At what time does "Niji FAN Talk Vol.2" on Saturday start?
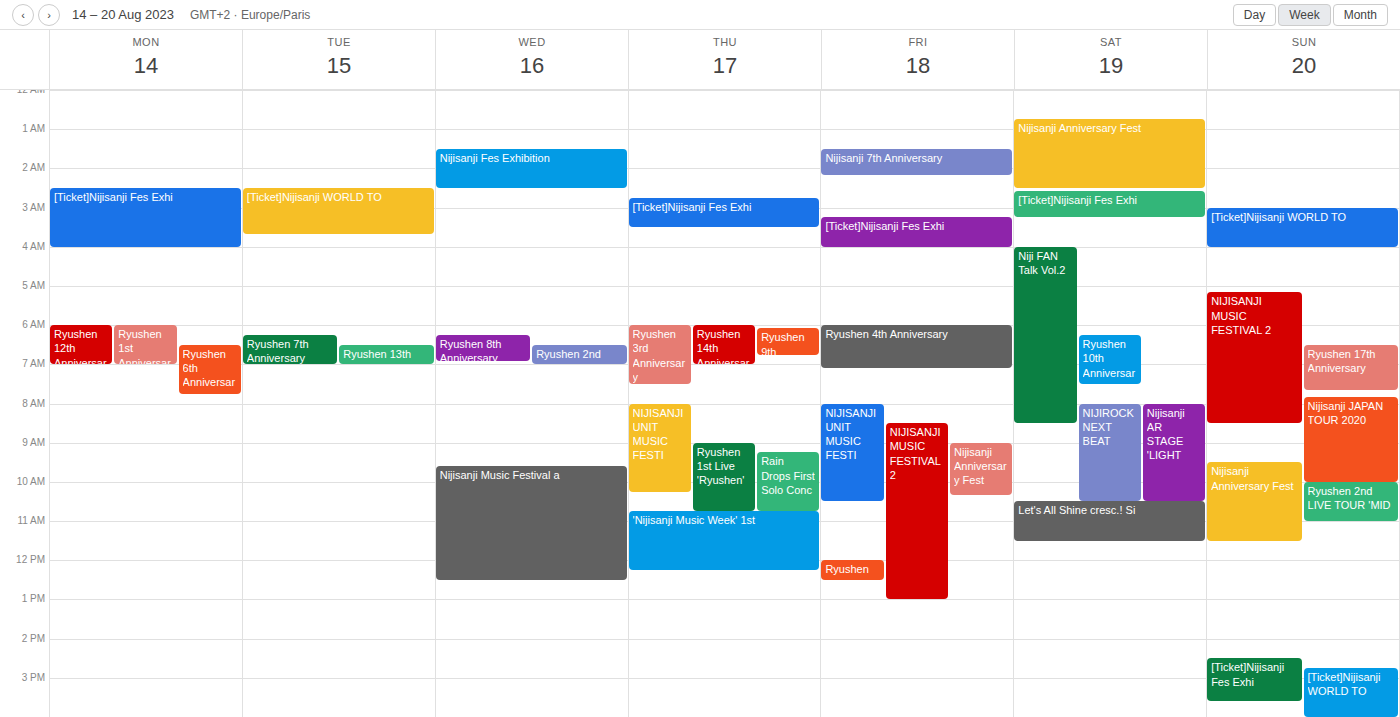
4:00 AM